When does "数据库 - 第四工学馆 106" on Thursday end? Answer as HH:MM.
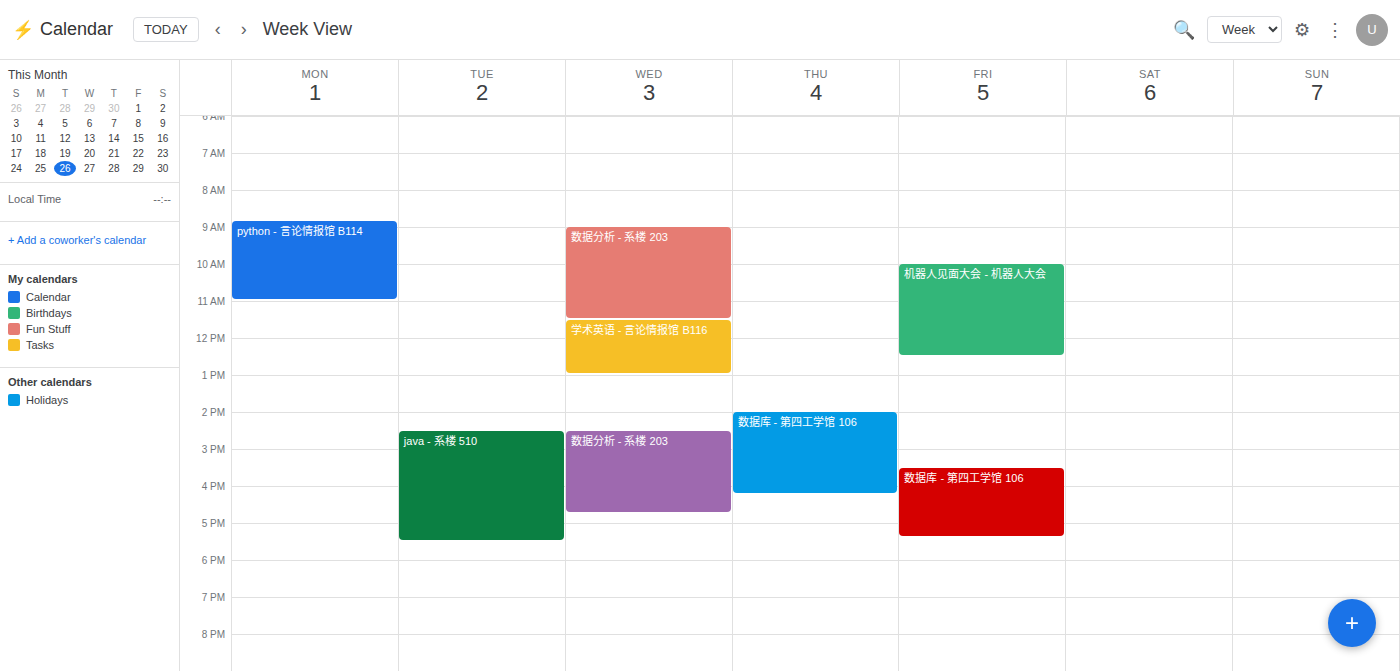
16:15